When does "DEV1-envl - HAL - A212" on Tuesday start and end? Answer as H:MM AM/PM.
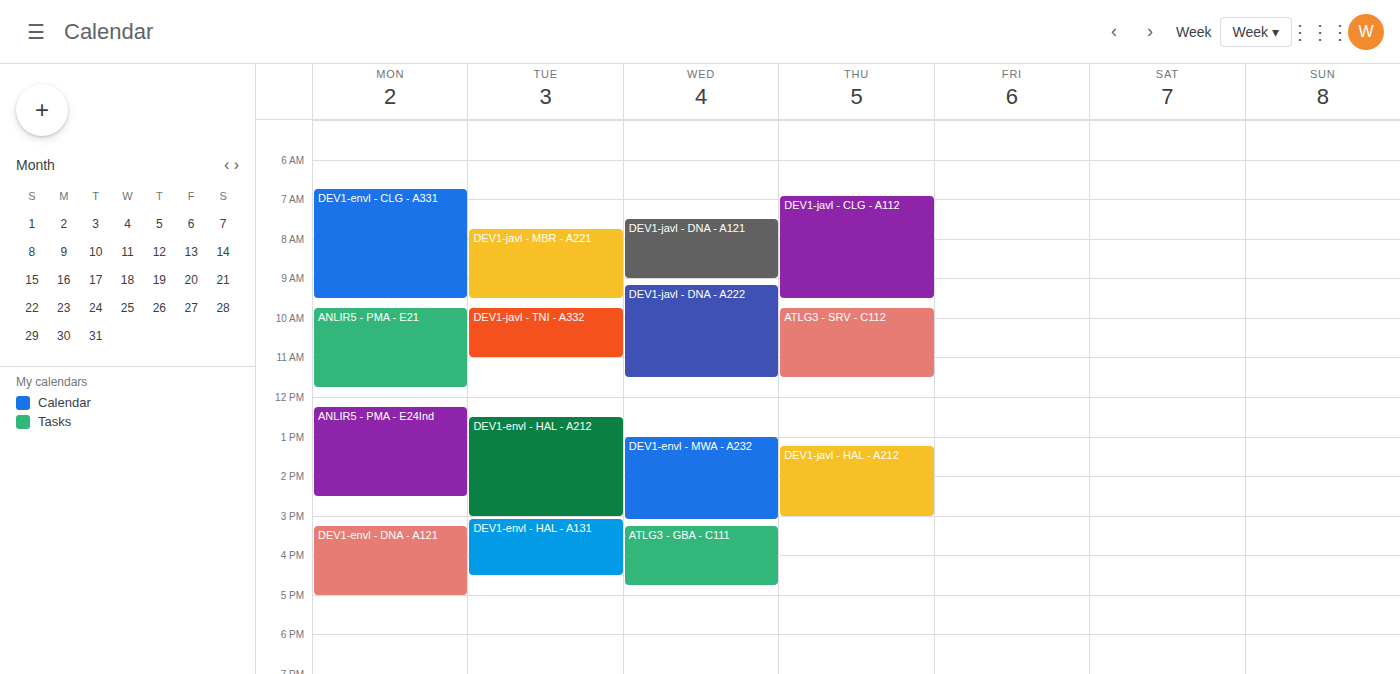
12:30 PM to 3:00 PM